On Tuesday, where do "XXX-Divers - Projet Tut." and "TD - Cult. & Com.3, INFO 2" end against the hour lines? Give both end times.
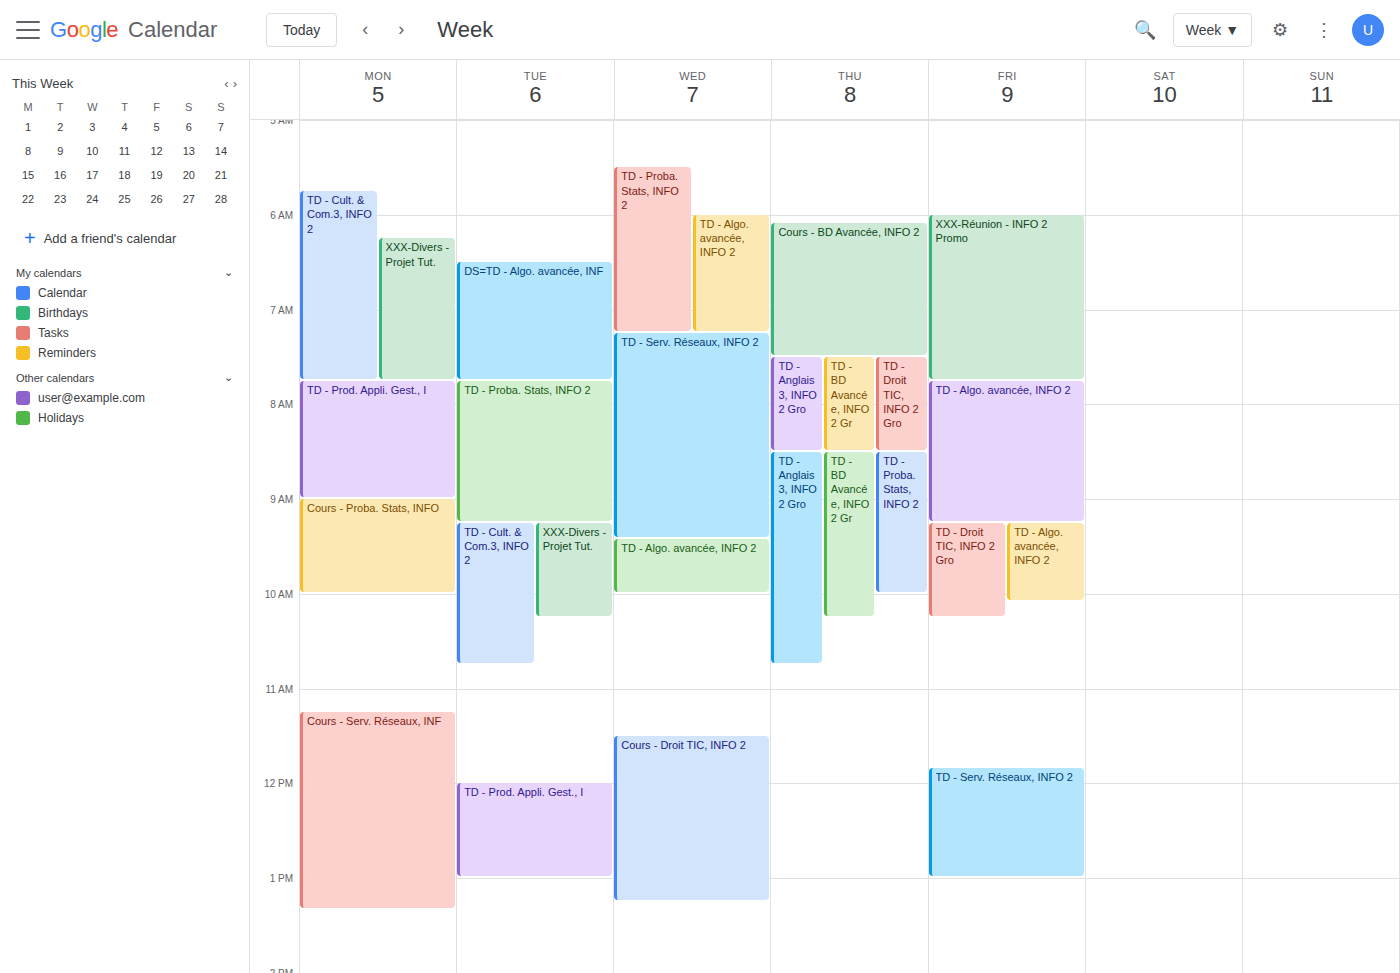
"XXX-Divers - Projet Tut.": 10:15 AM, neither: a quarter of the way from the 10 AM line to the 11 AM line. "TD - Cult. & Com.3, INFO 2": 10:45 AM, neither: three quarters of the way from the 10 AM line to the 11 AM line.